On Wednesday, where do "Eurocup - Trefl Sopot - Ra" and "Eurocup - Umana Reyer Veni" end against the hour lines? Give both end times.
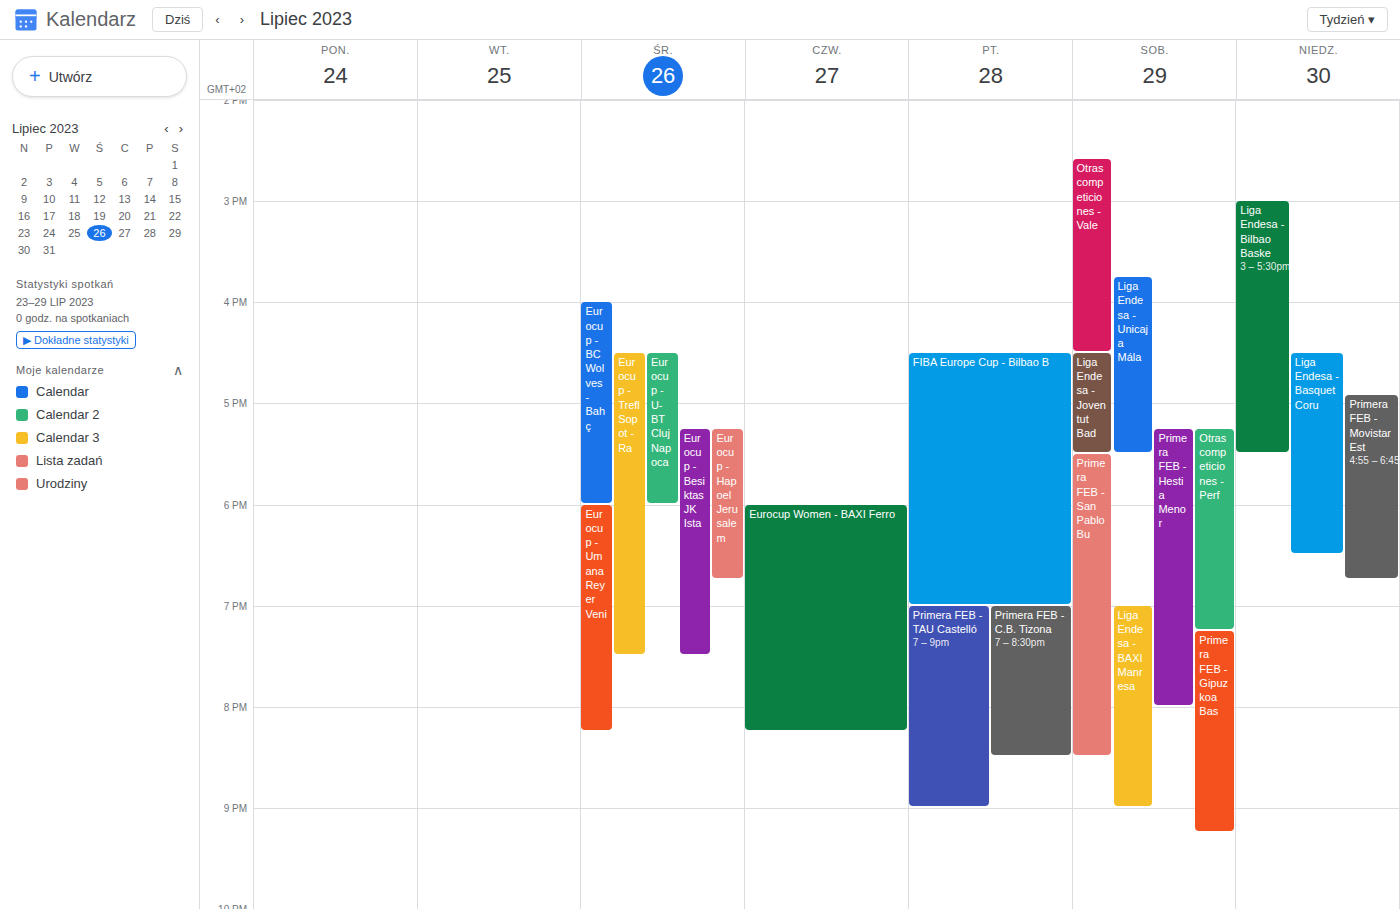
"Eurocup - Trefl Sopot - Ra": 7:30 PM, halfway between the 7 PM and 8 PM lines. "Eurocup - Umana Reyer Veni": 8:15 PM, neither: a quarter of the way from the 8 PM line to the 9 PM line.